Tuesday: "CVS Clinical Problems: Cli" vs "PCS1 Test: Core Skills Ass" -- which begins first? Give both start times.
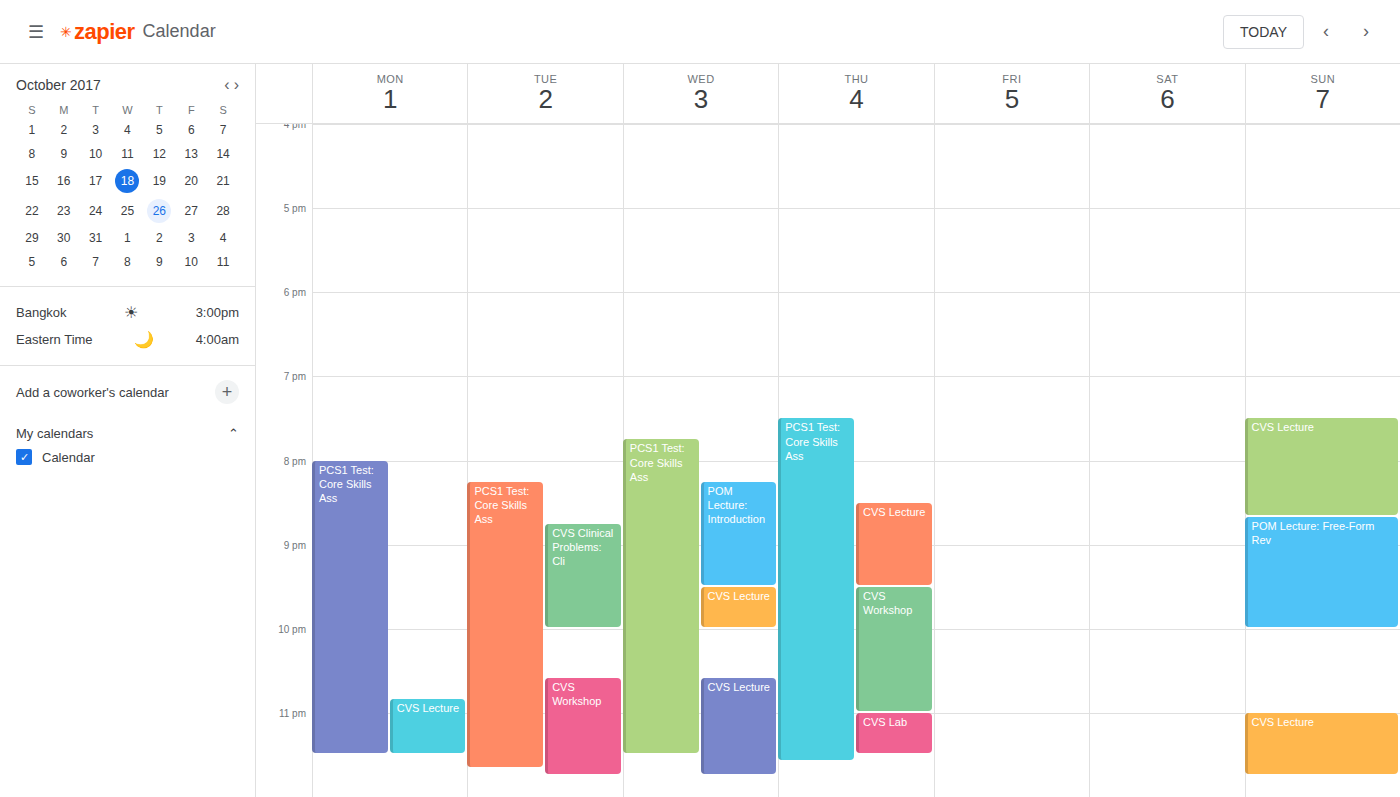
"PCS1 Test: Core Skills Ass" 8:15 PM; "CVS Clinical Problems: Cli" 8:45 PM.